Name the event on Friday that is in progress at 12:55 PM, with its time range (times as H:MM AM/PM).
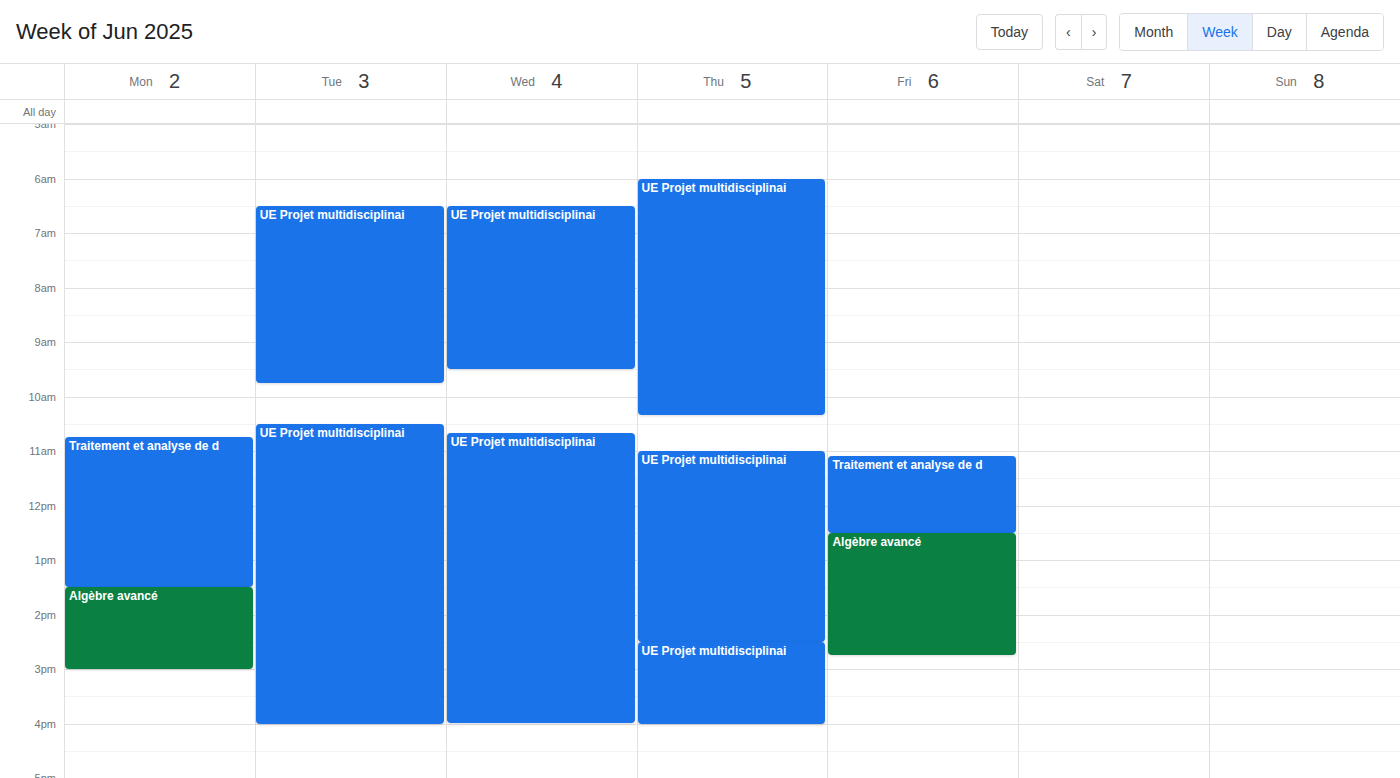
"Algèbre avancé", 12:30 PM to 2:45 PM